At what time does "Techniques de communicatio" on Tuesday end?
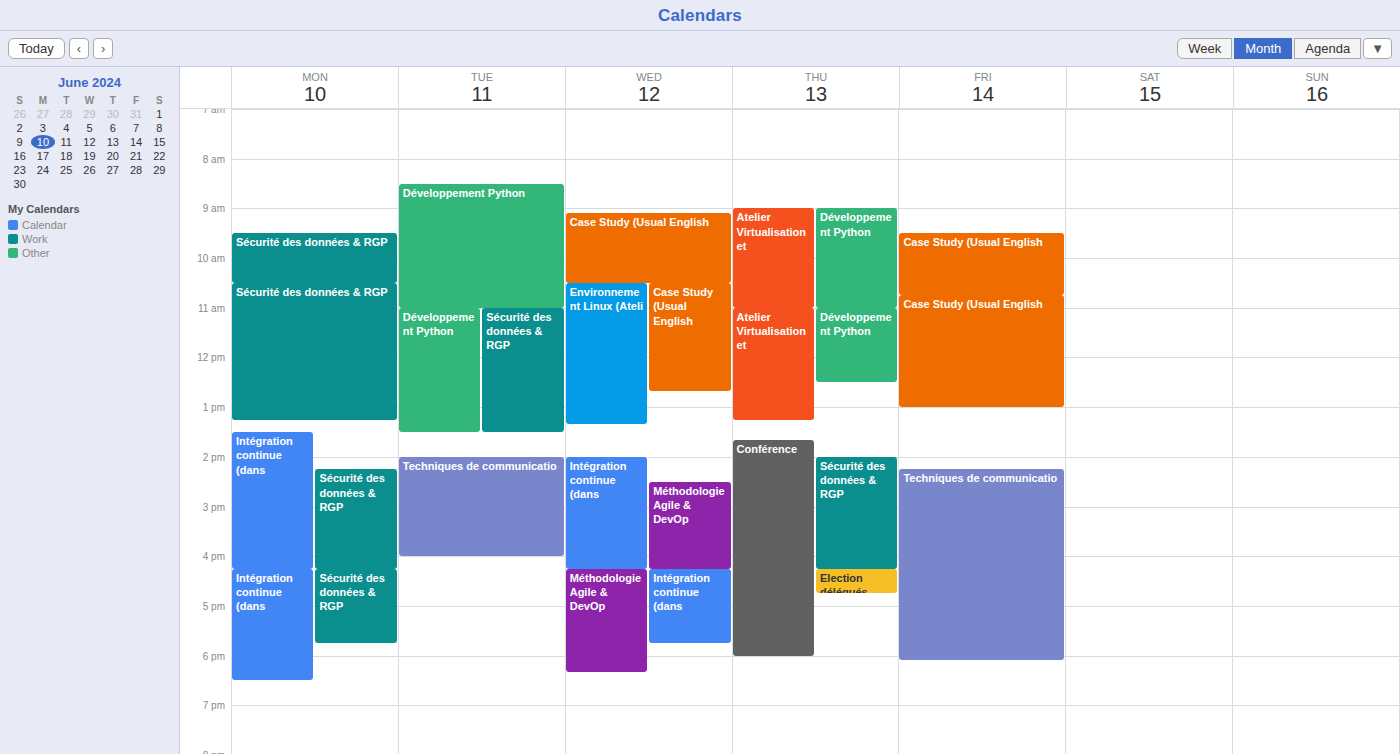
16:00